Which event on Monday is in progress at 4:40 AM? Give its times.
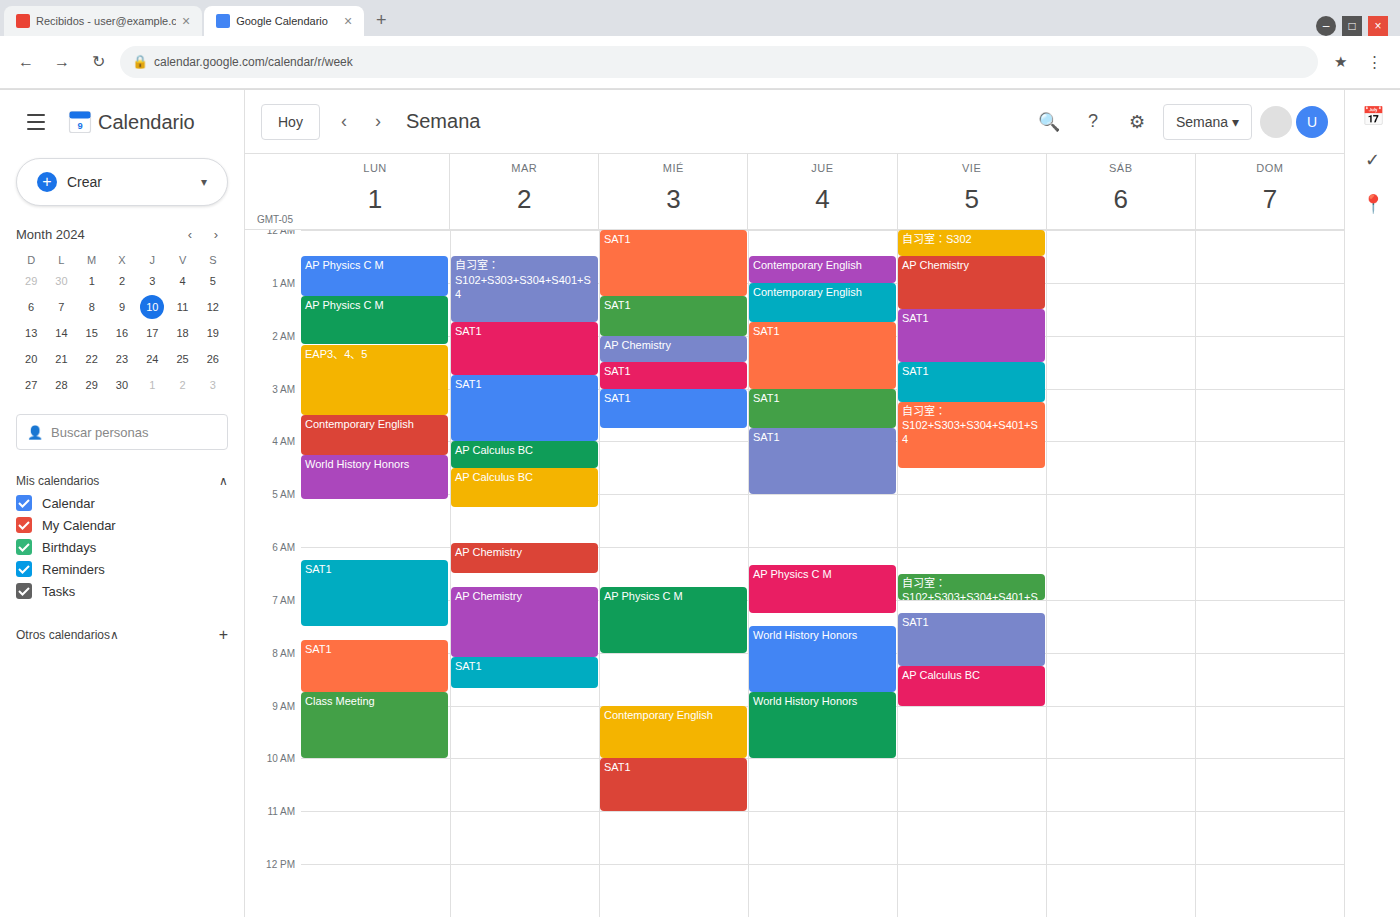
"World History Honors", 4:15 AM to 5:05 AM